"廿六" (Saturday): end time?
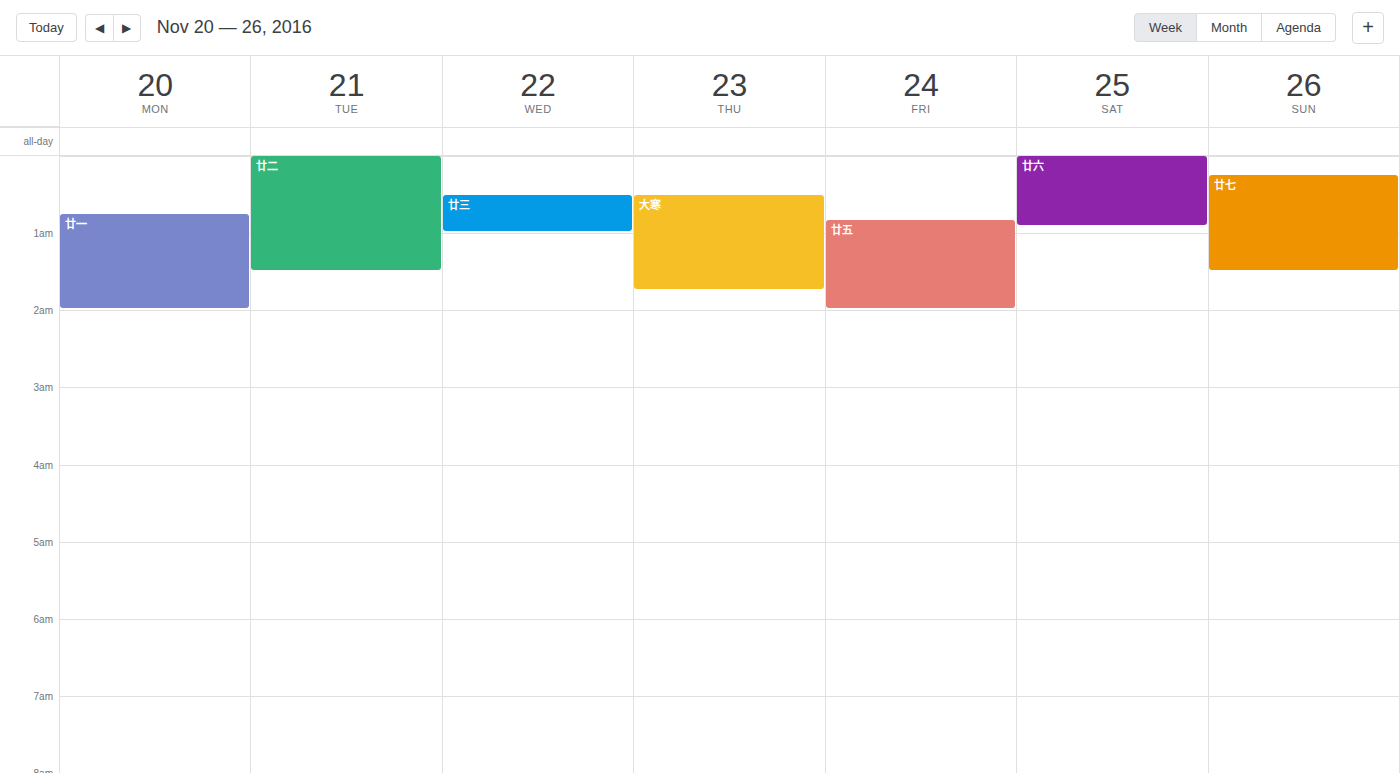
12:55 AM